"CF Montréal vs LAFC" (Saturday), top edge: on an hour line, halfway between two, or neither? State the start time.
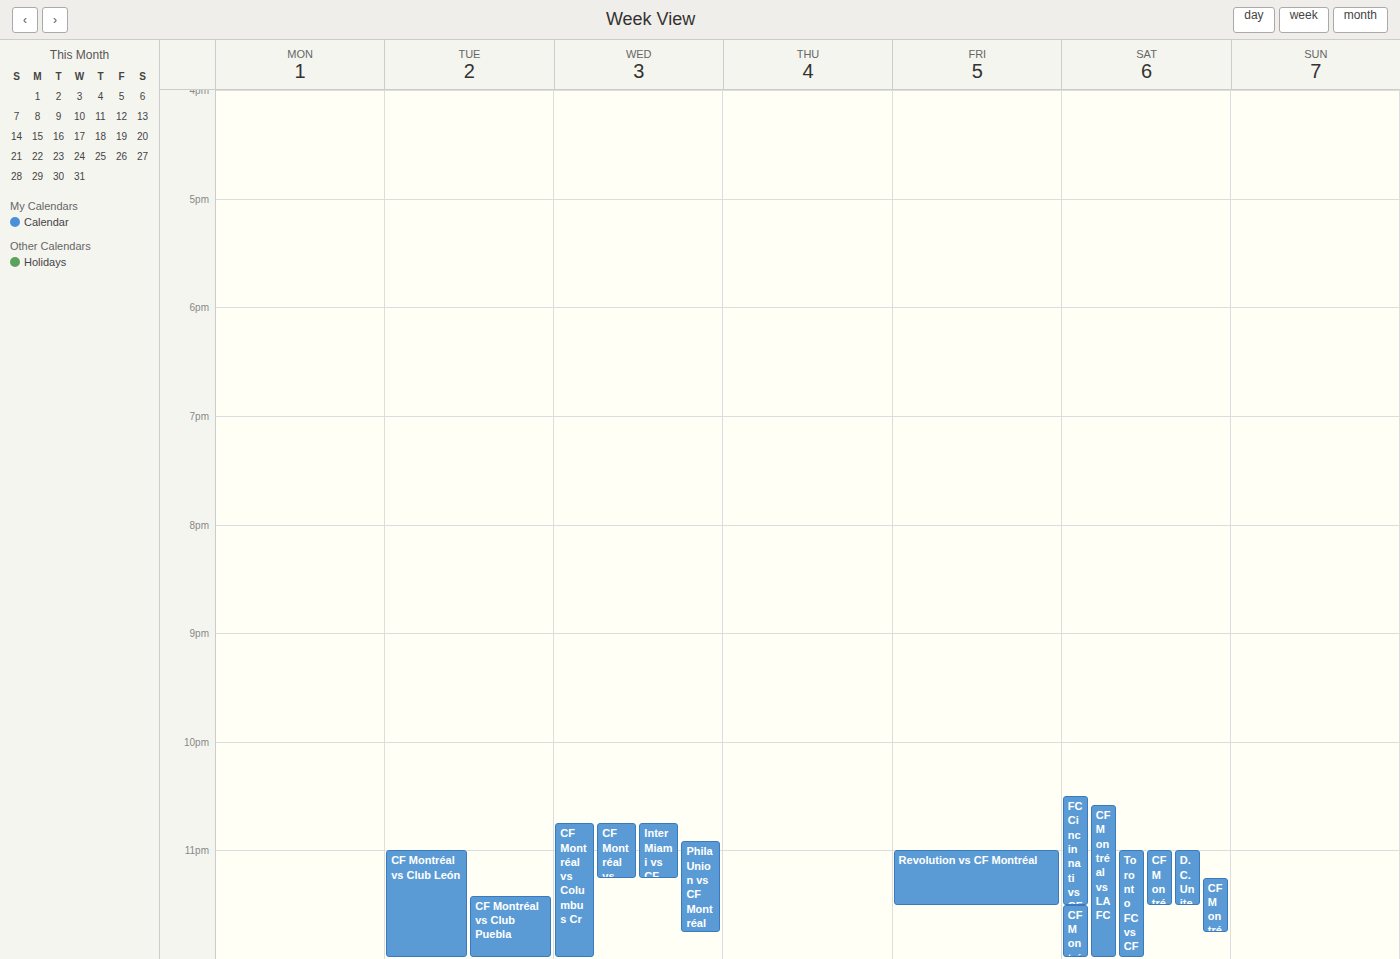
10:35 PM -- neither: 35 minutes below the 10 PM line and 25 minutes above the 11 PM line.